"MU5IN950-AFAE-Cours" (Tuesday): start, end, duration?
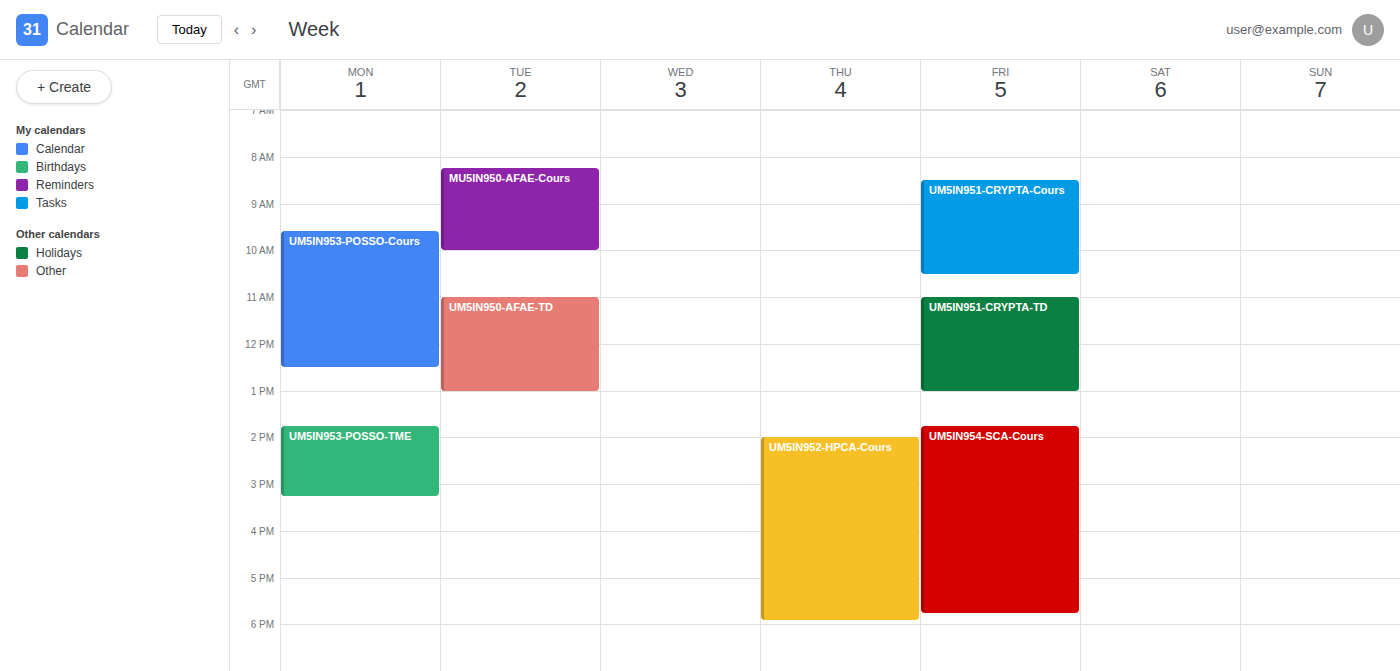
8:15 AM to 10:00 AM, 1 hour 45 minutes